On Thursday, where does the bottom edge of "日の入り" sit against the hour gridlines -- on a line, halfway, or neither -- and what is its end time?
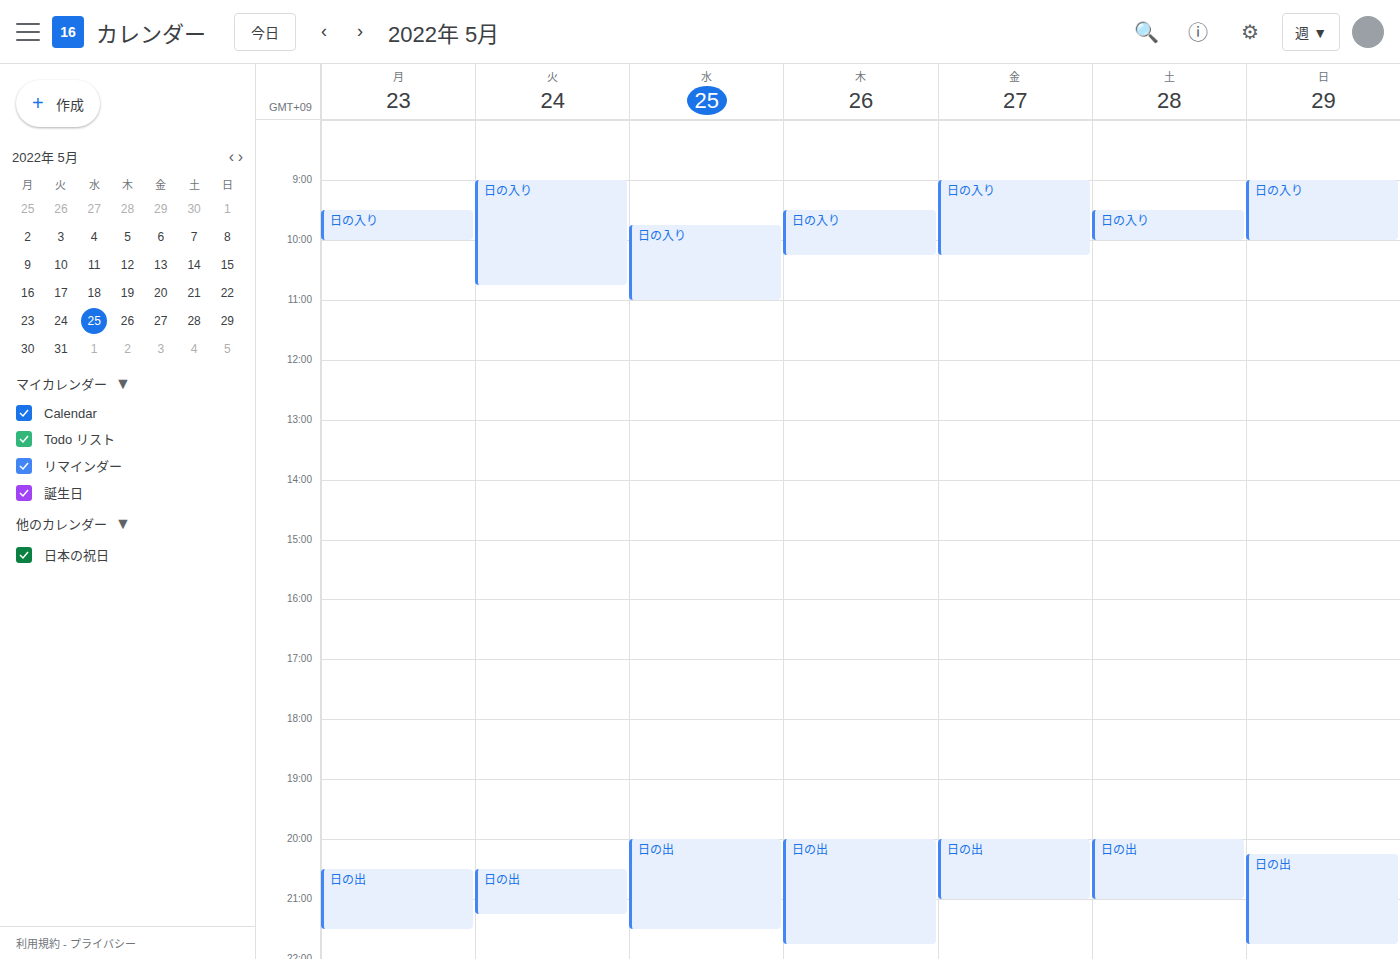
10:15 AM -- neither: a quarter of the way from the 10 AM line to the 11 AM line.